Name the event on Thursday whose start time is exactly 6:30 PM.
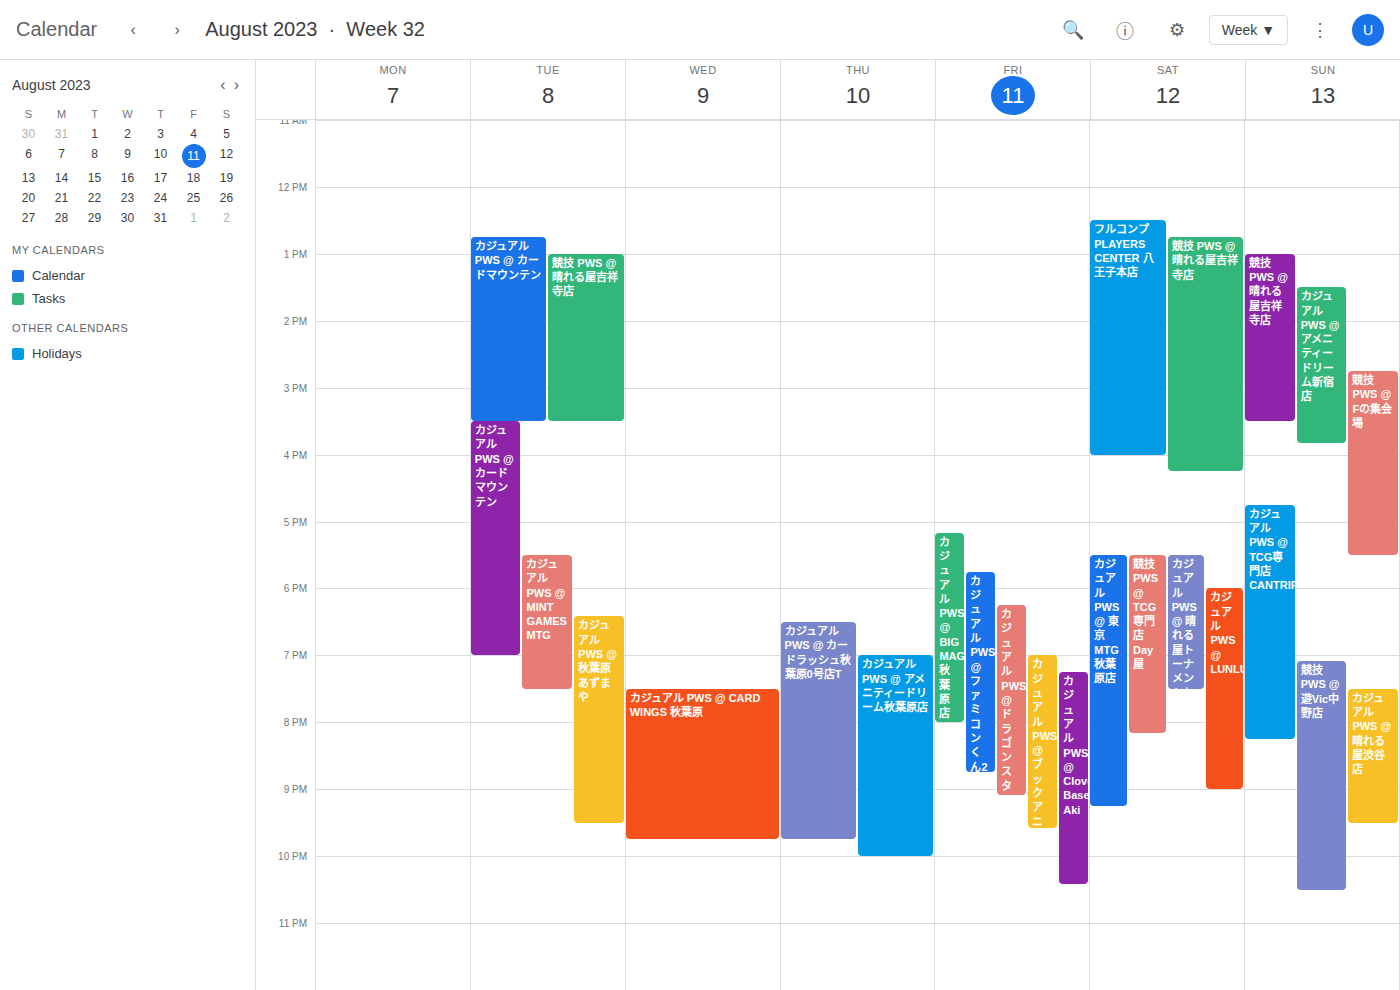
"カジュアル PWS @ カードラッシュ秋葉原0号店T"